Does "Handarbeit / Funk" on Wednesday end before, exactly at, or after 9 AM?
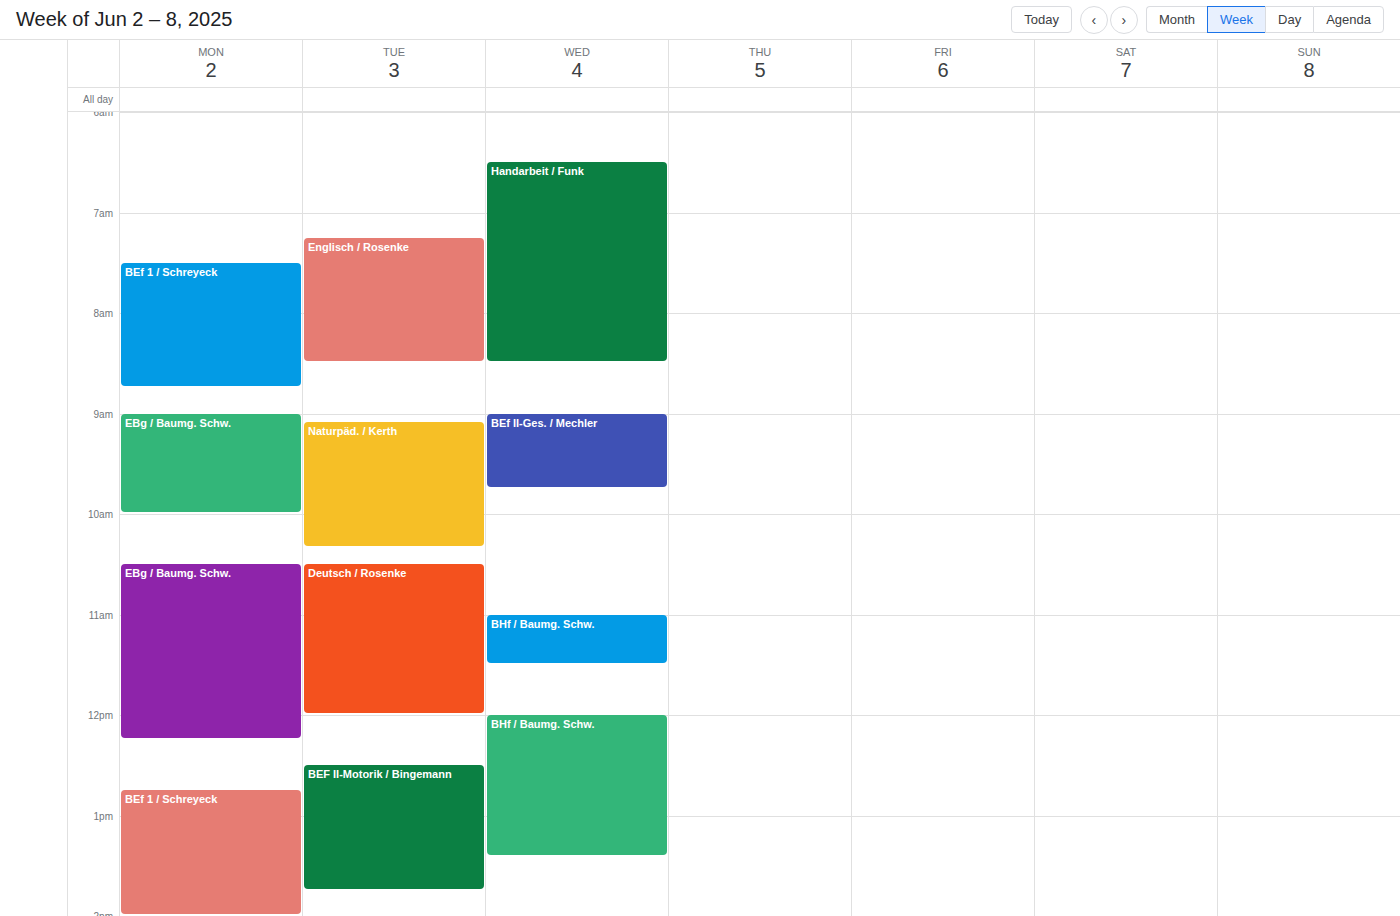
8:30 AM -- before 9 AM, 30 minutes above the 9 AM line.